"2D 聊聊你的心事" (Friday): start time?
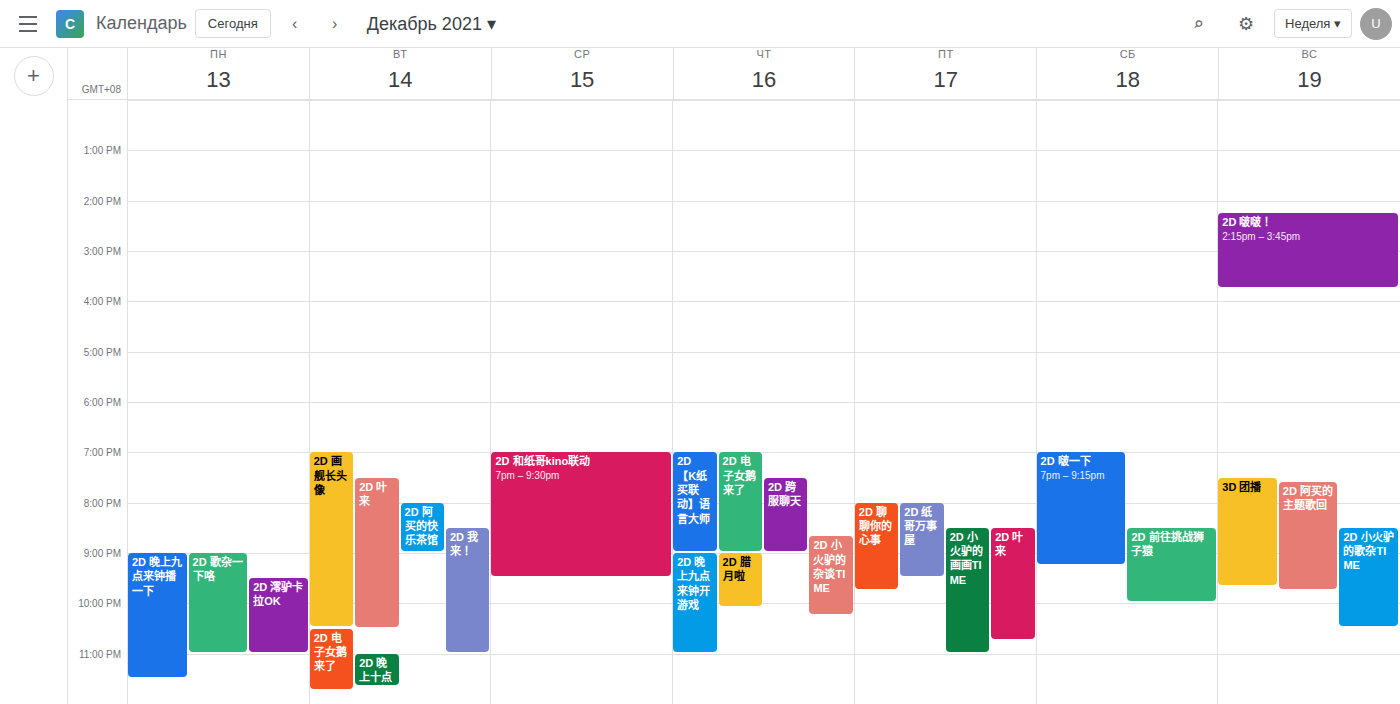
8:00 PM